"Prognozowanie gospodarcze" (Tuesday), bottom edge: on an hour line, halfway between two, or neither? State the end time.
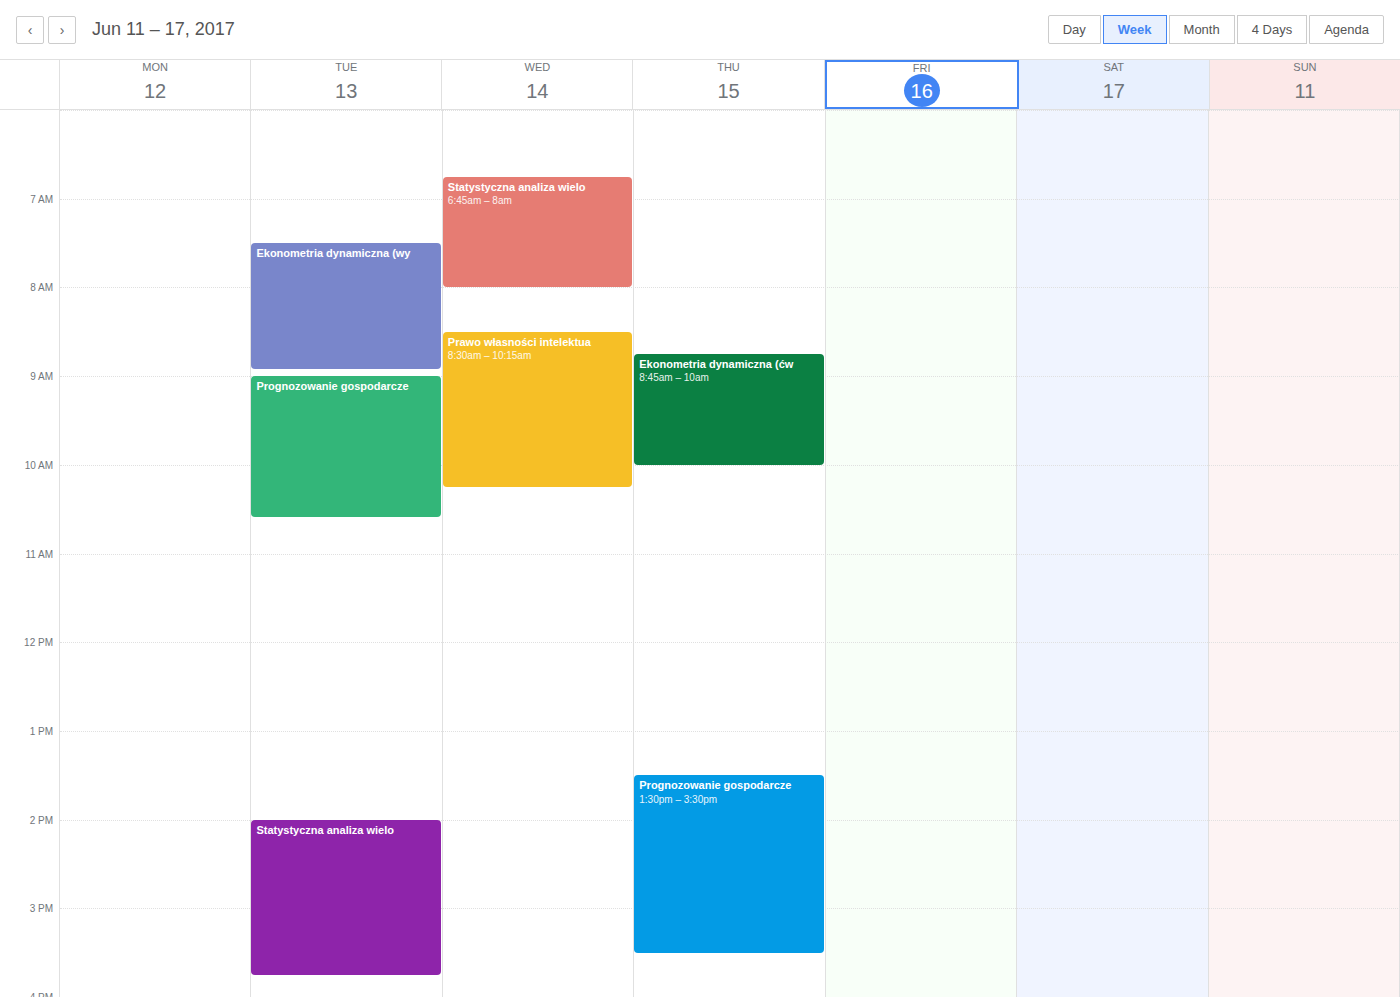
10:35 AM -- neither: 35 minutes below the 10 AM line and 25 minutes above the 11 AM line.